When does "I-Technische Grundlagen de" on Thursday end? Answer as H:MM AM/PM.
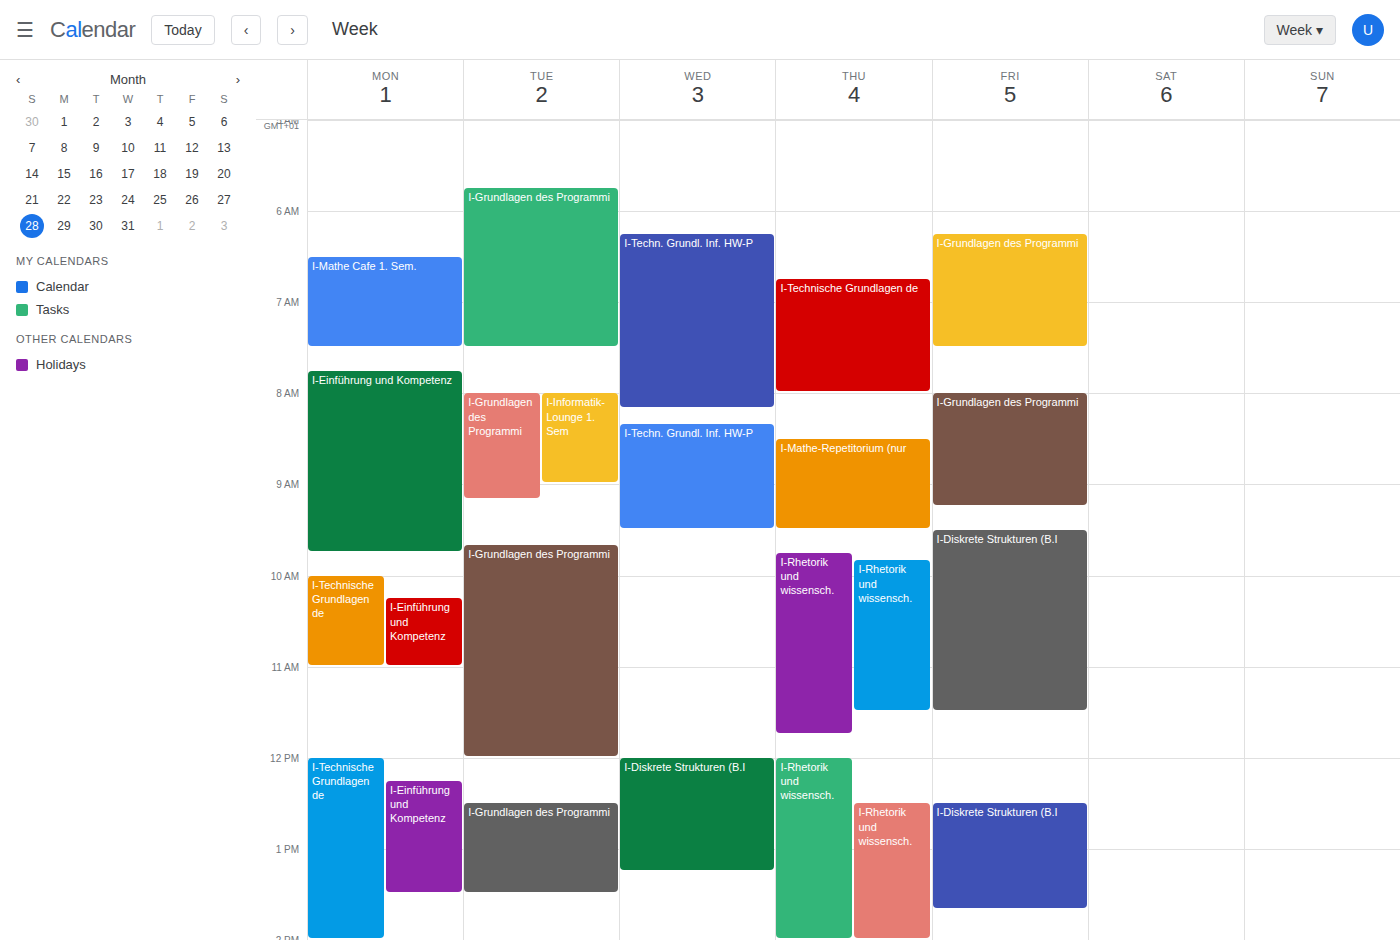
8:00 AM